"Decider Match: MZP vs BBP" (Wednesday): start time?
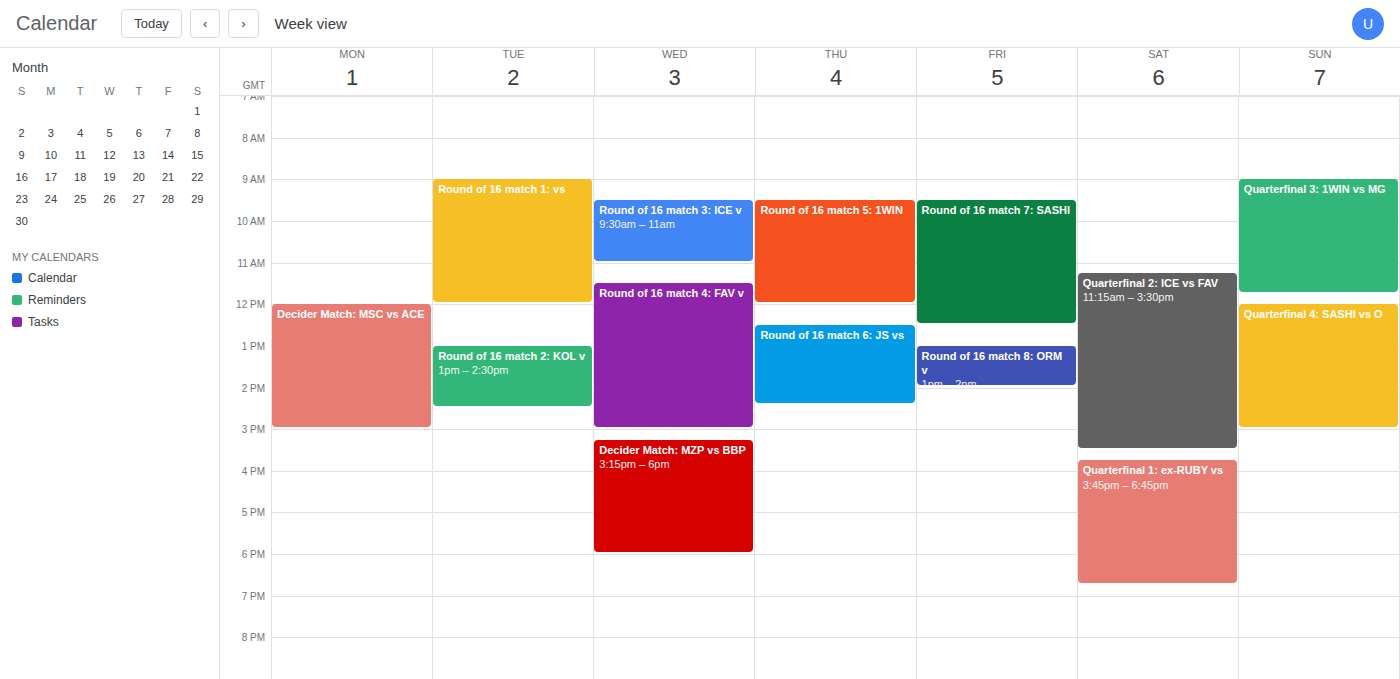
3:15 PM